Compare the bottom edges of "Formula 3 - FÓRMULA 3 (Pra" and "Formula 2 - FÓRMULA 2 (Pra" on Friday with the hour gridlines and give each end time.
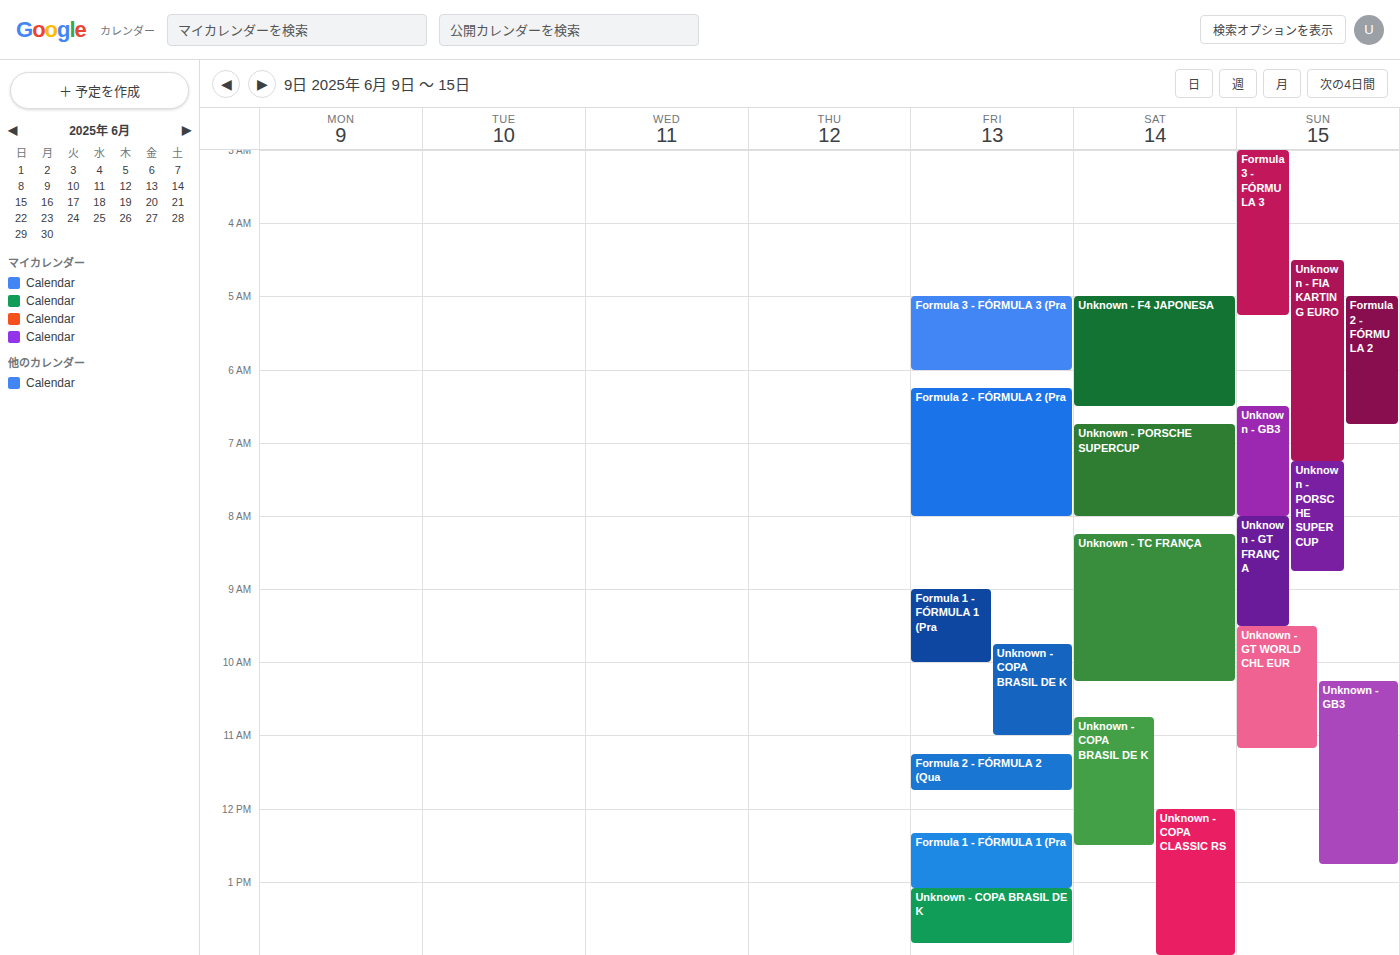
"Formula 3 - FÓRMULA 3 (Pra": 6:00 AM, exactly on the 6 AM line. "Formula 2 - FÓRMULA 2 (Pra": 8:00 AM, exactly on the 8 AM line.